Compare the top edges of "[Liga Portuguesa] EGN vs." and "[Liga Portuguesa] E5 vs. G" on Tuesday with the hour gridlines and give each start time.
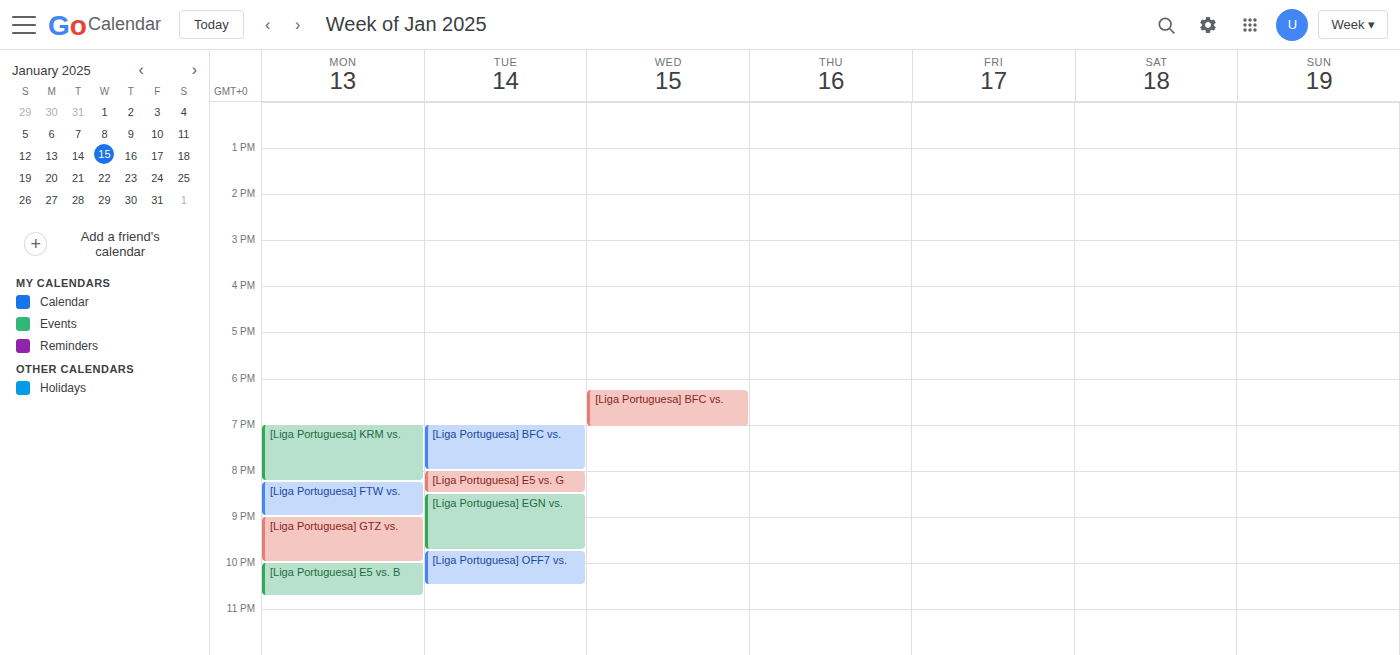
"[Liga Portuguesa] EGN vs.": 8:30 PM, halfway between the 8 PM and 9 PM lines. "[Liga Portuguesa] E5 vs. G": 8:00 PM, exactly on the 8 PM line.